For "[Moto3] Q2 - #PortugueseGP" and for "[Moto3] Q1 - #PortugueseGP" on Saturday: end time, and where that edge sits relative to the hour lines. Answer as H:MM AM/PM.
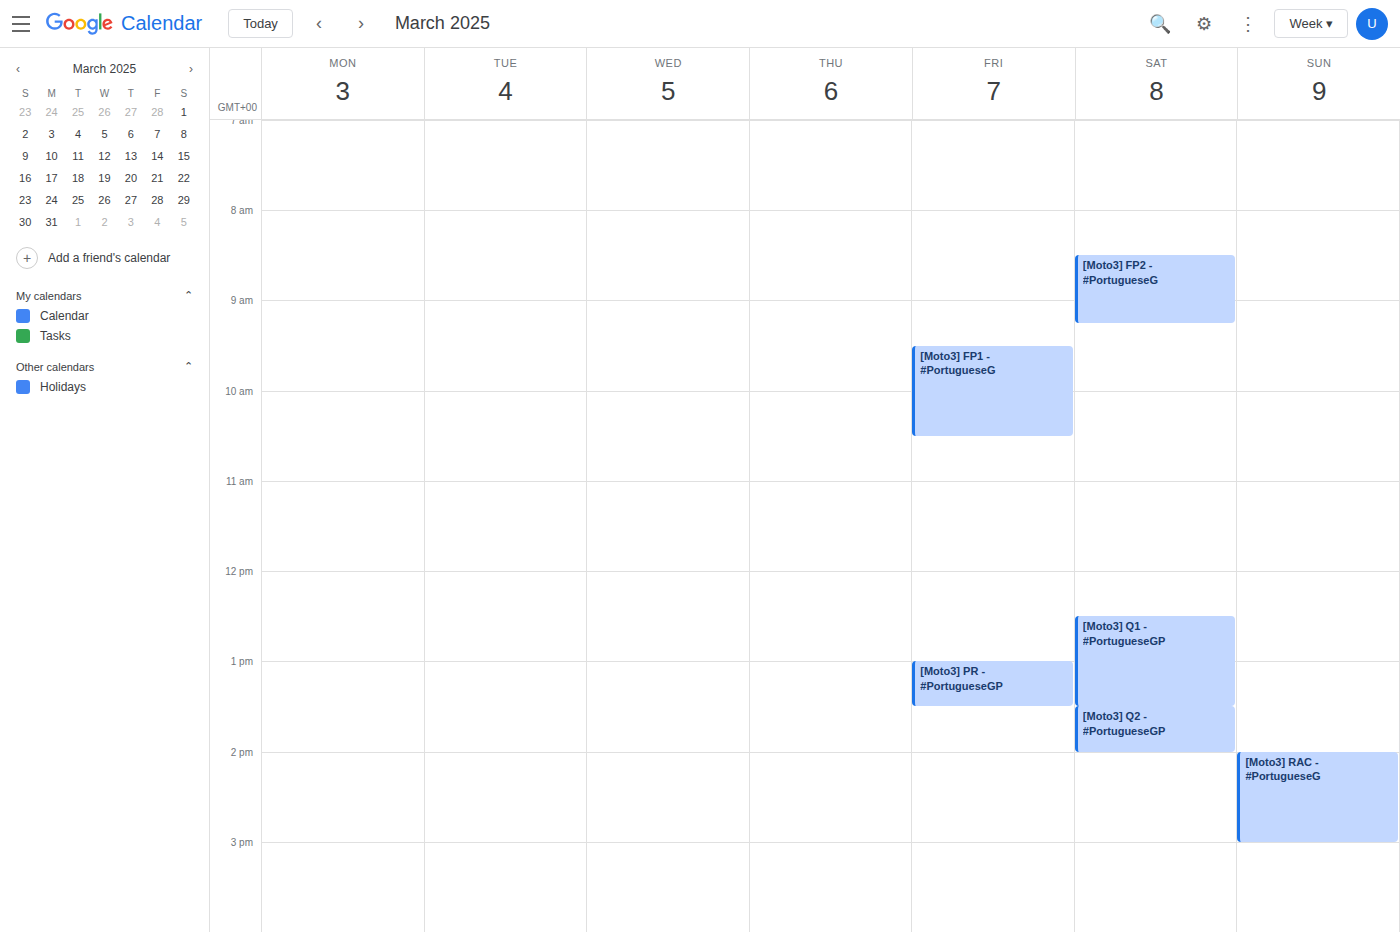
"[Moto3] Q2 - #PortugueseGP": 2:00 PM, exactly on the 2 PM line. "[Moto3] Q1 - #PortugueseGP": 1:30 PM, halfway between the 1 PM and 2 PM lines.